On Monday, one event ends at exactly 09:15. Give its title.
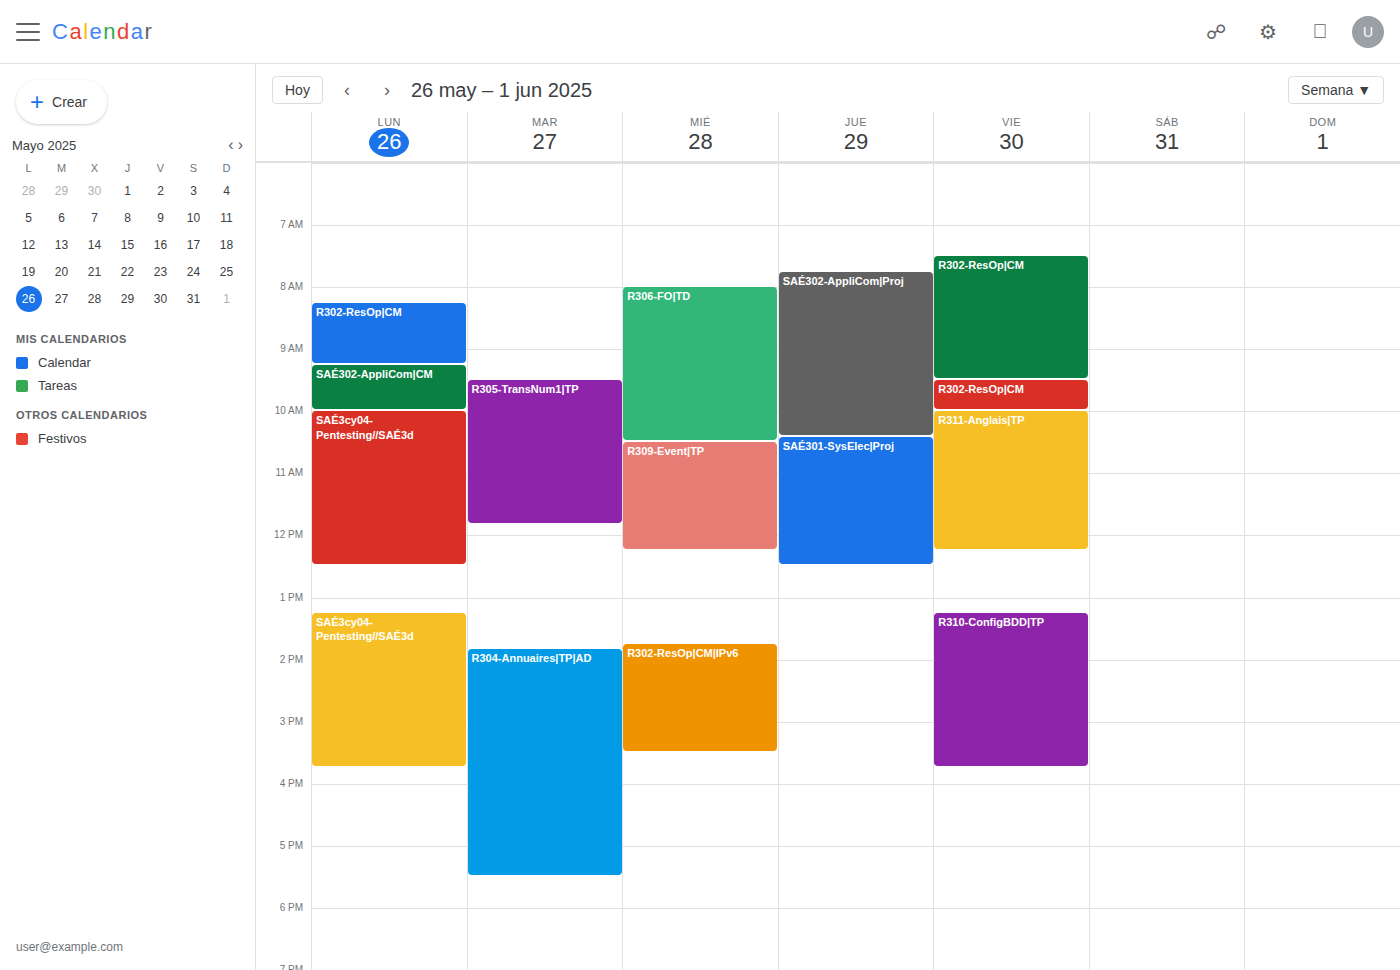
"R302-ResOp|CM"